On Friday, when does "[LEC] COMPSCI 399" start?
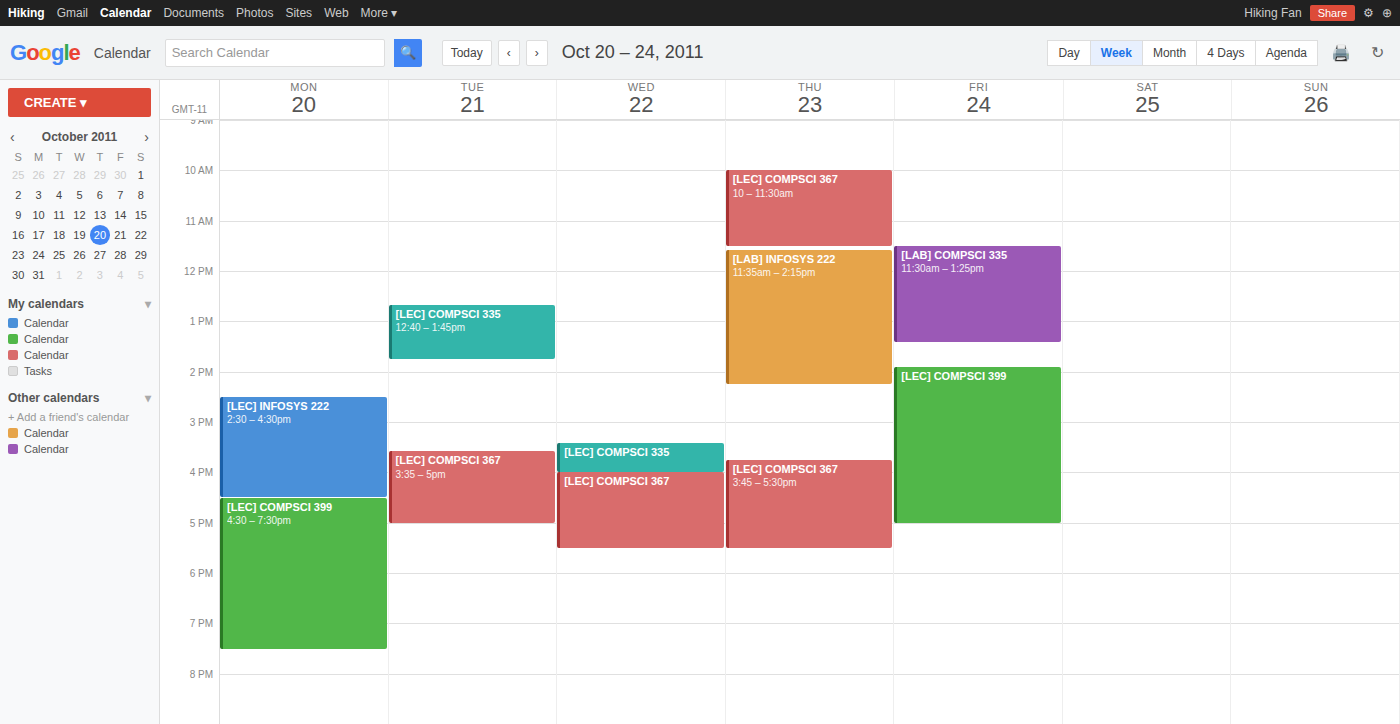
13:55